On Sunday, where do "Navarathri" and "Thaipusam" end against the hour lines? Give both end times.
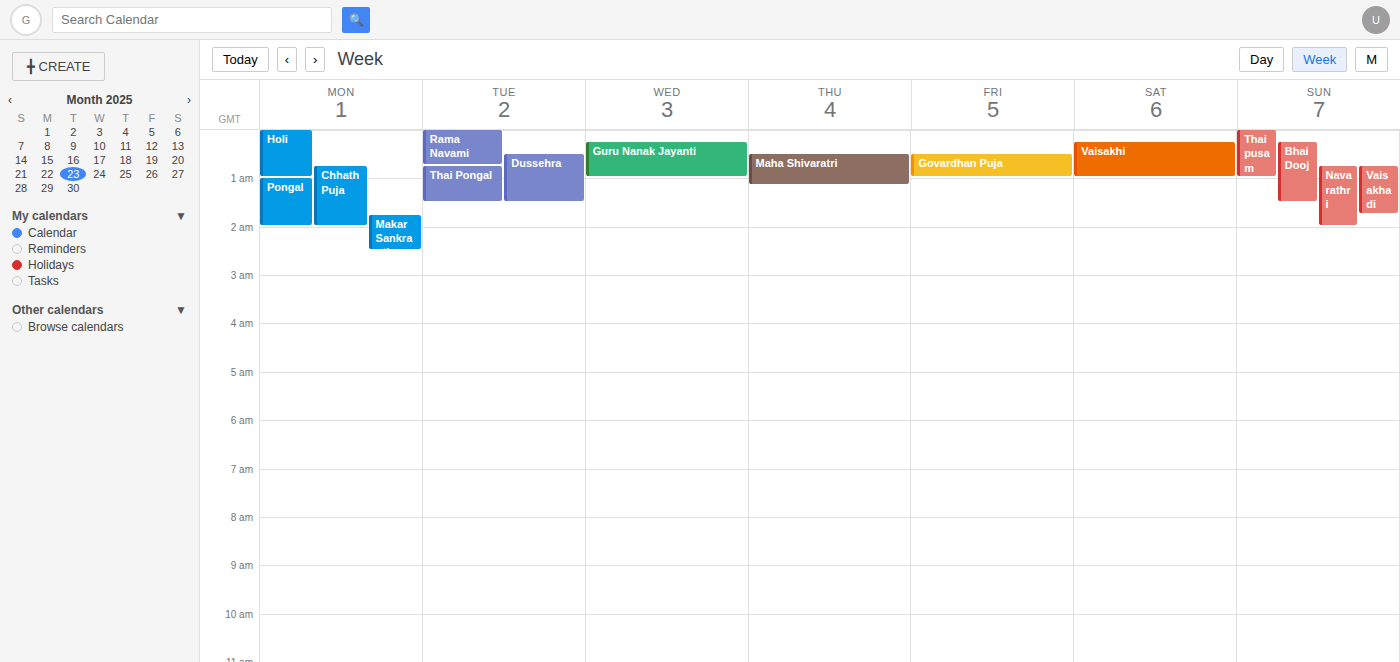
"Navarathri": 2:00 AM, exactly on the 2 AM line. "Thaipusam": 1:00 AM, exactly on the 1 AM line.